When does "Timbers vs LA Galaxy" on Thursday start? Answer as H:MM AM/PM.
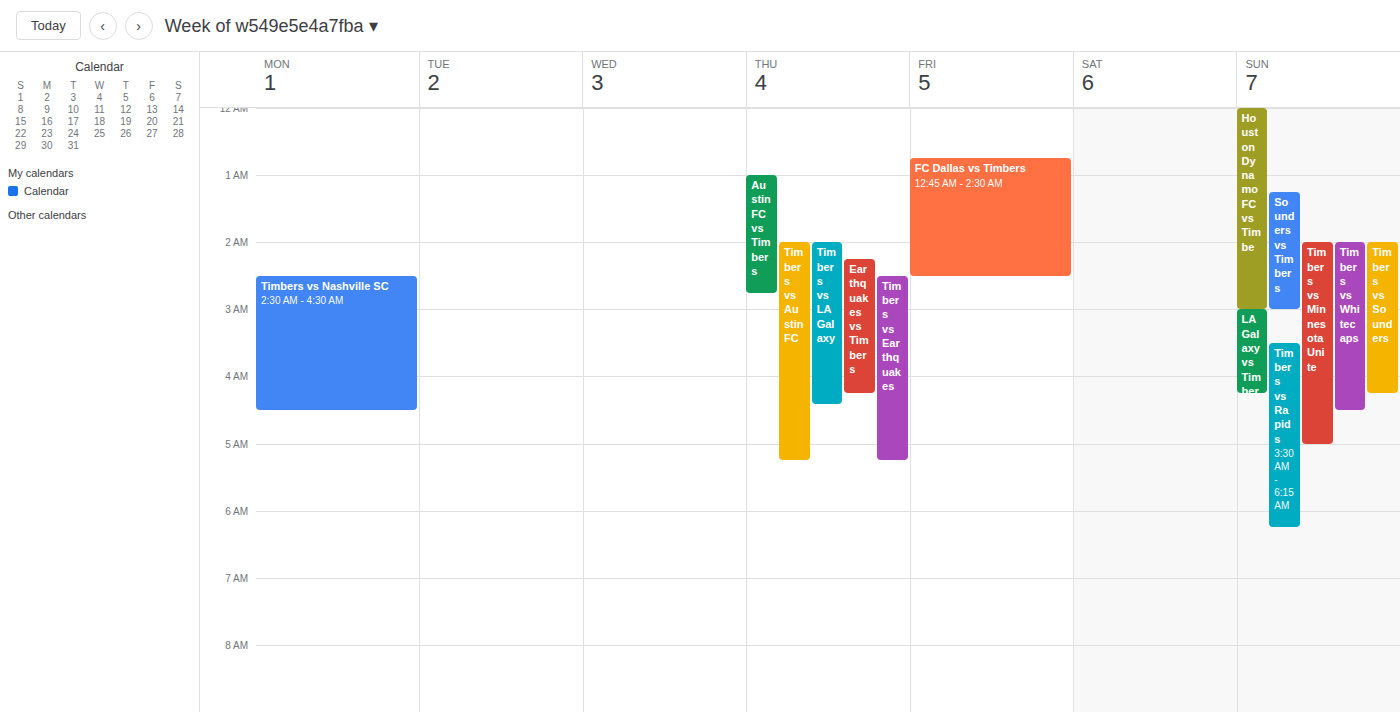
2:00 AM